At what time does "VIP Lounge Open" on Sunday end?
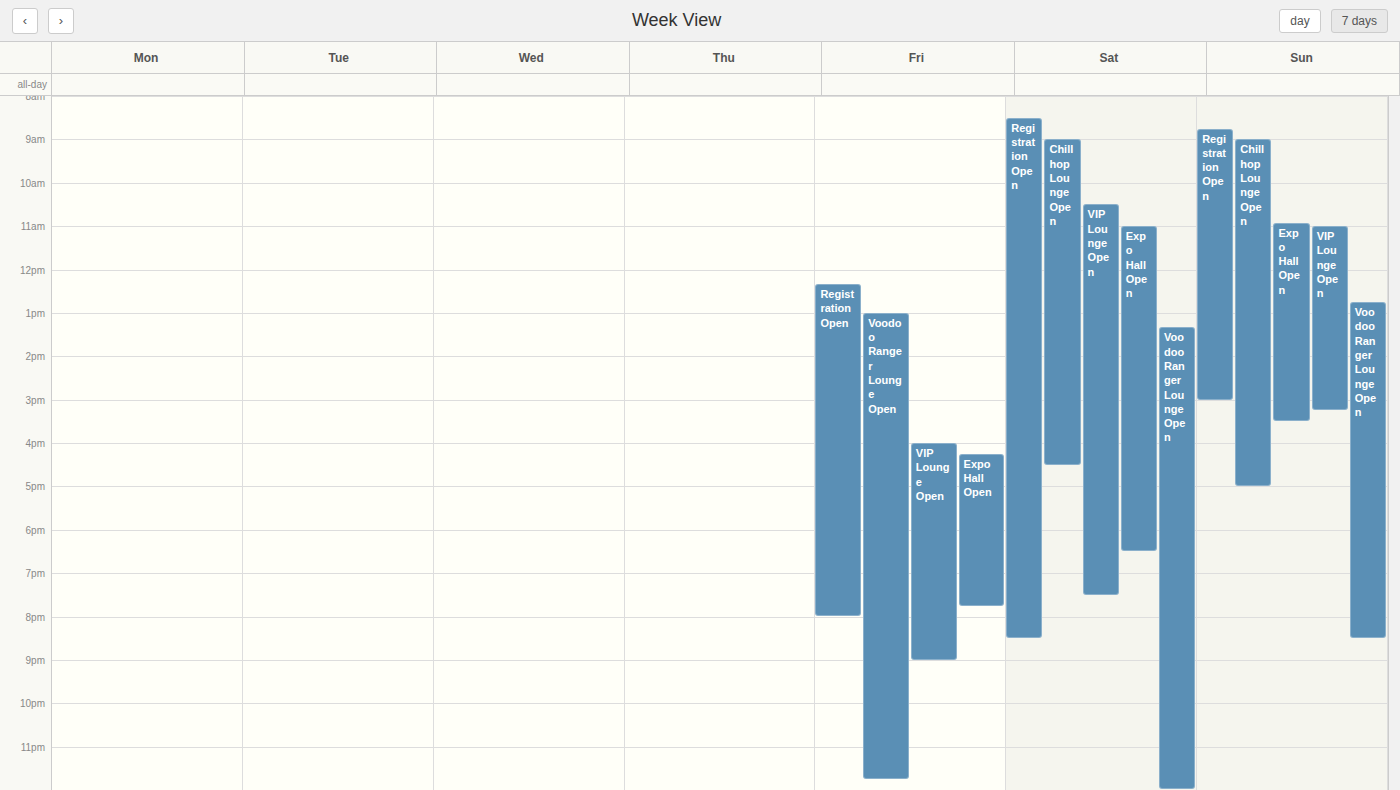
3:15 PM